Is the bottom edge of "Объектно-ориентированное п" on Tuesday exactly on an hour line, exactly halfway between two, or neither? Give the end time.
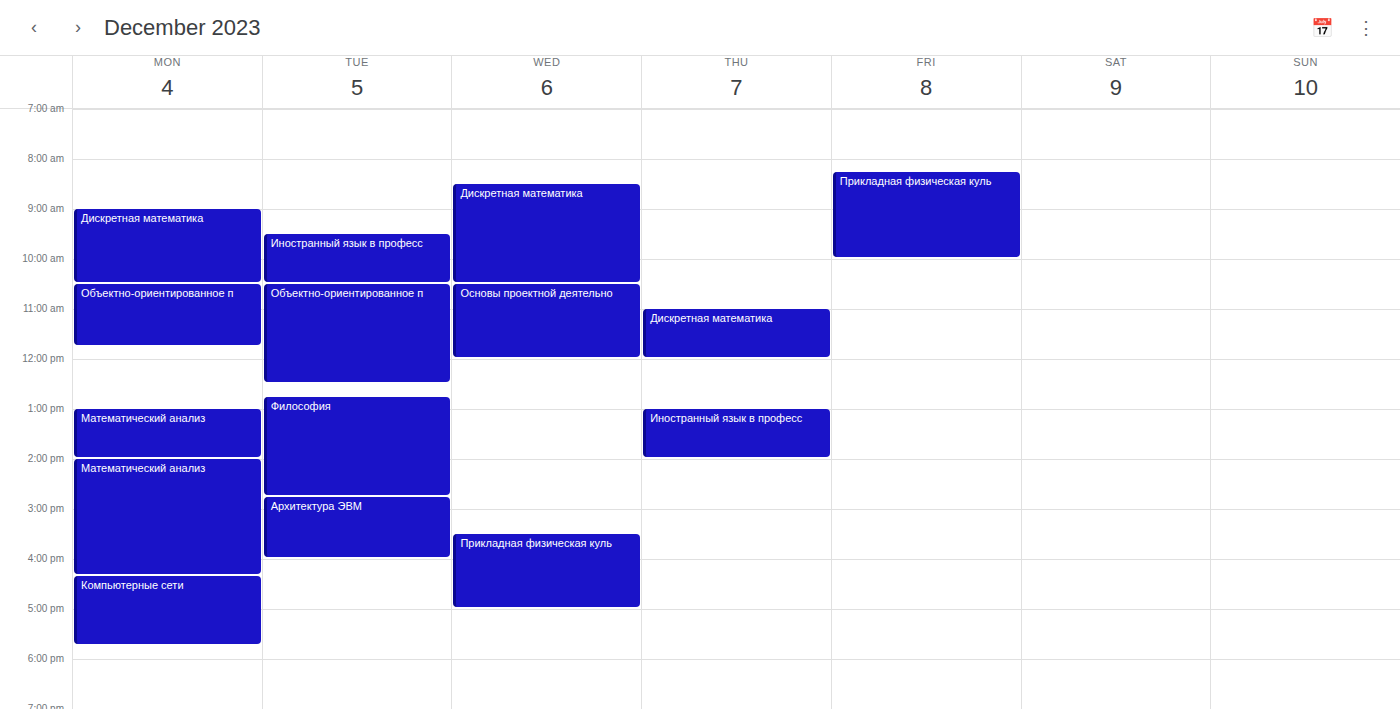
12:30 PM -- halfway between the 12 PM and 1 PM lines.